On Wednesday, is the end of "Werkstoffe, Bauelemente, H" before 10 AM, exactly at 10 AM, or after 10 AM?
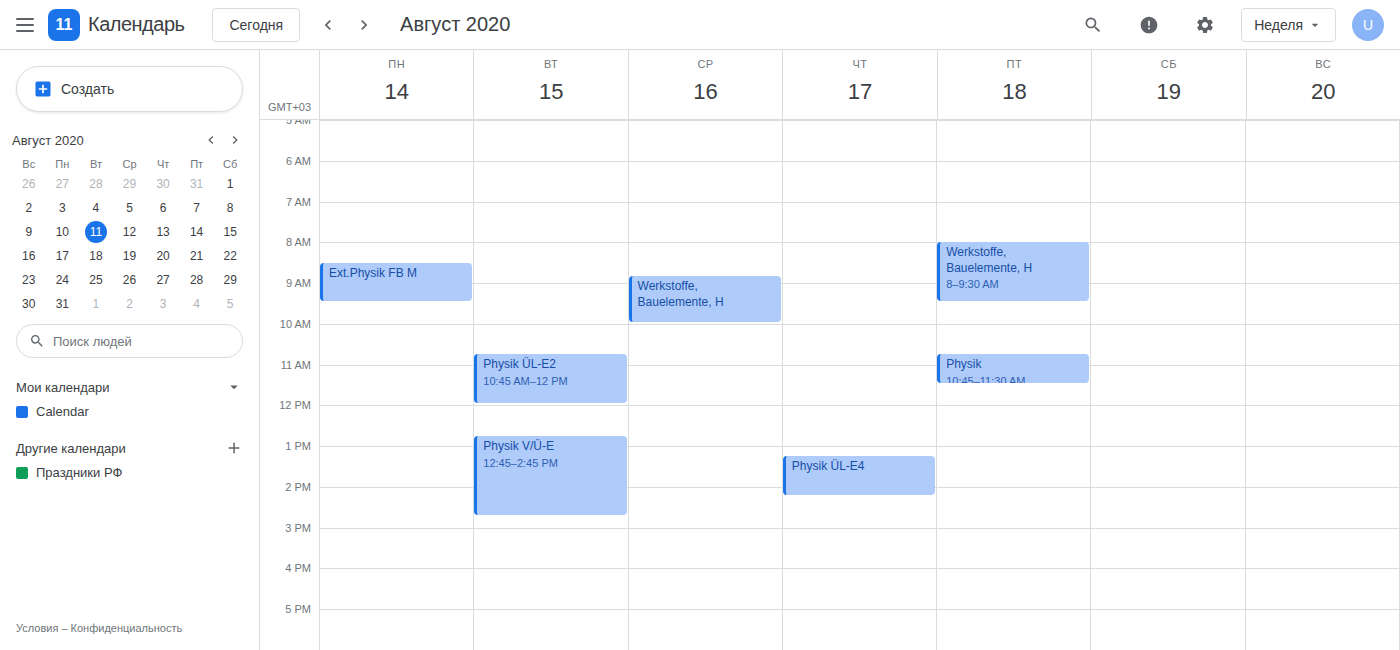
10:00 AM -- exactly at 10 AM, on the 10 AM line.